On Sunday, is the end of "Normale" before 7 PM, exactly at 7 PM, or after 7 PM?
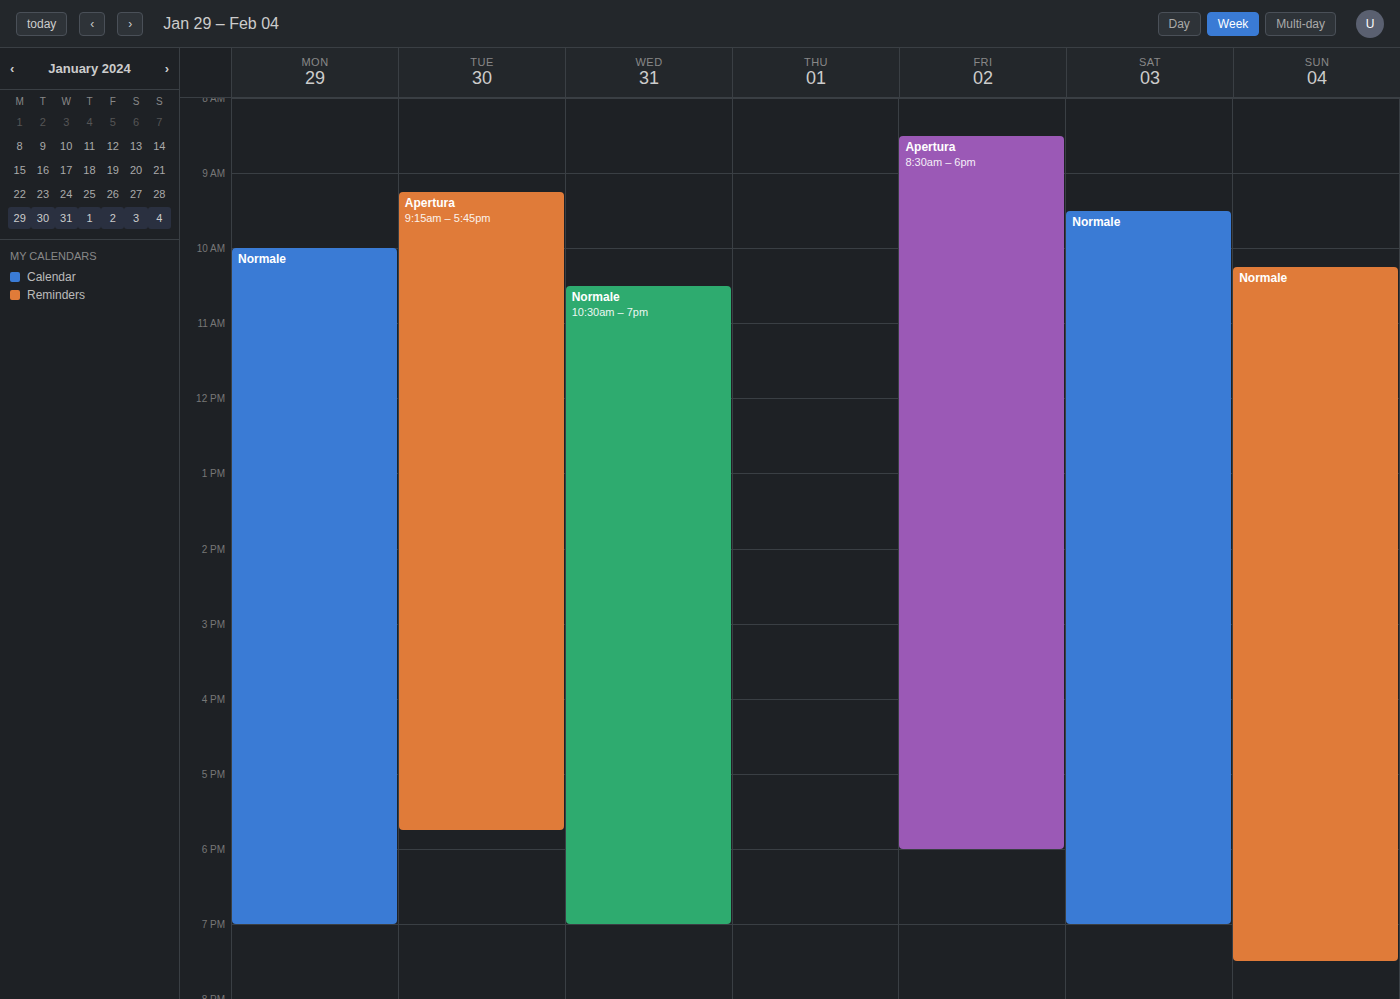
7:30 PM -- after 7 PM, 30 minutes below the 7 PM line.